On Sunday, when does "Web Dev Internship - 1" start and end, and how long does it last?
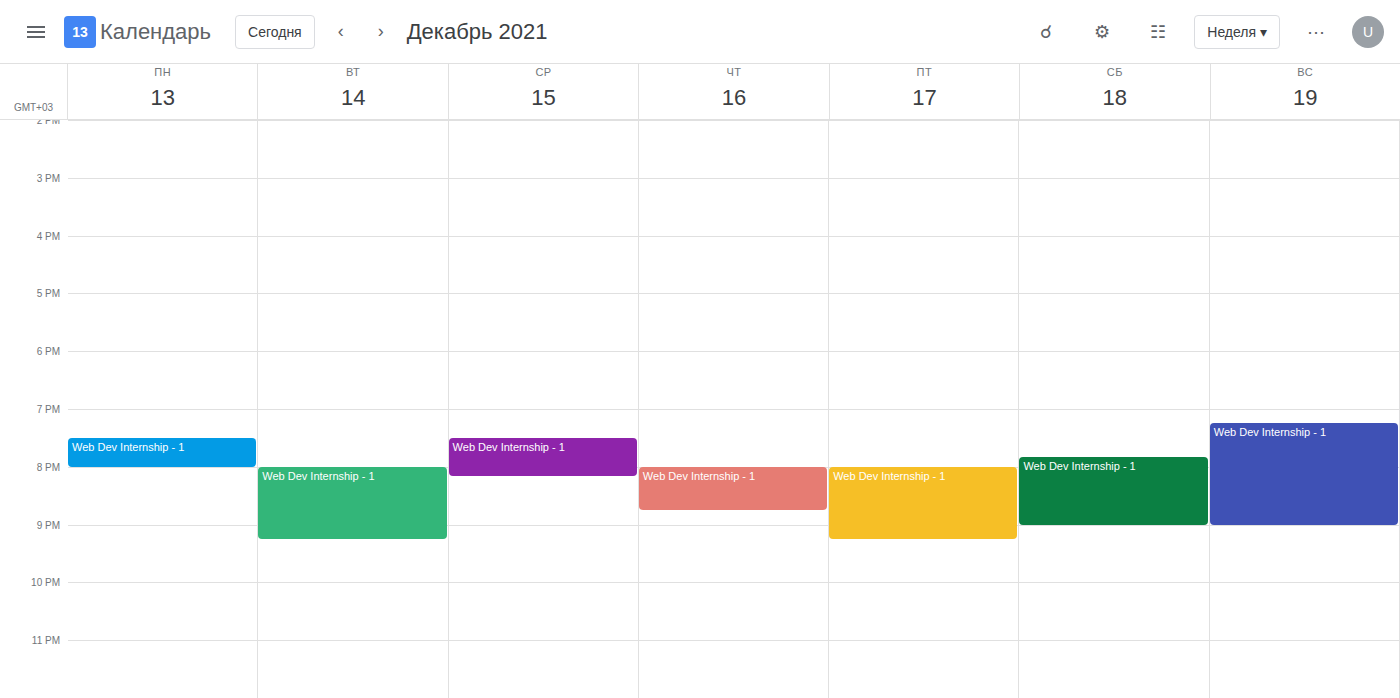
7:15 PM to 9:00 PM, 1 hour 45 minutes